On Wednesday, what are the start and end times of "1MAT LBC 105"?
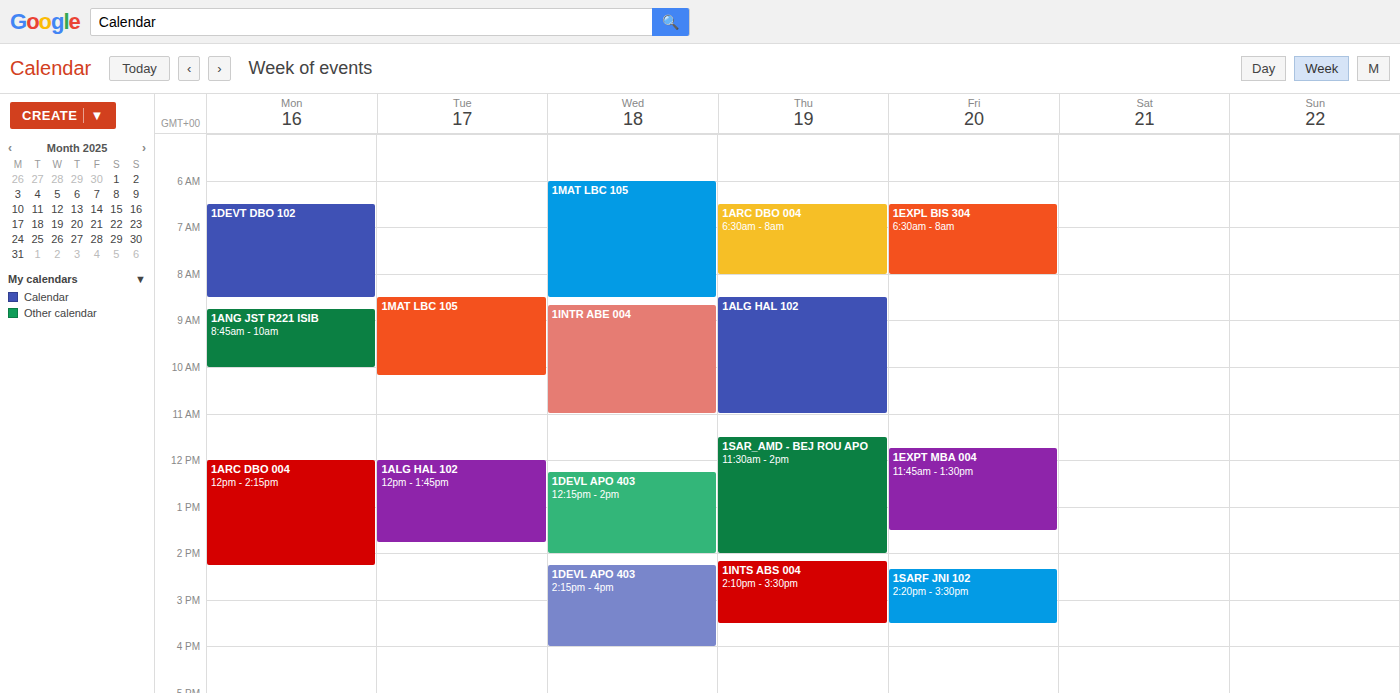
6:00 AM to 8:30 AM